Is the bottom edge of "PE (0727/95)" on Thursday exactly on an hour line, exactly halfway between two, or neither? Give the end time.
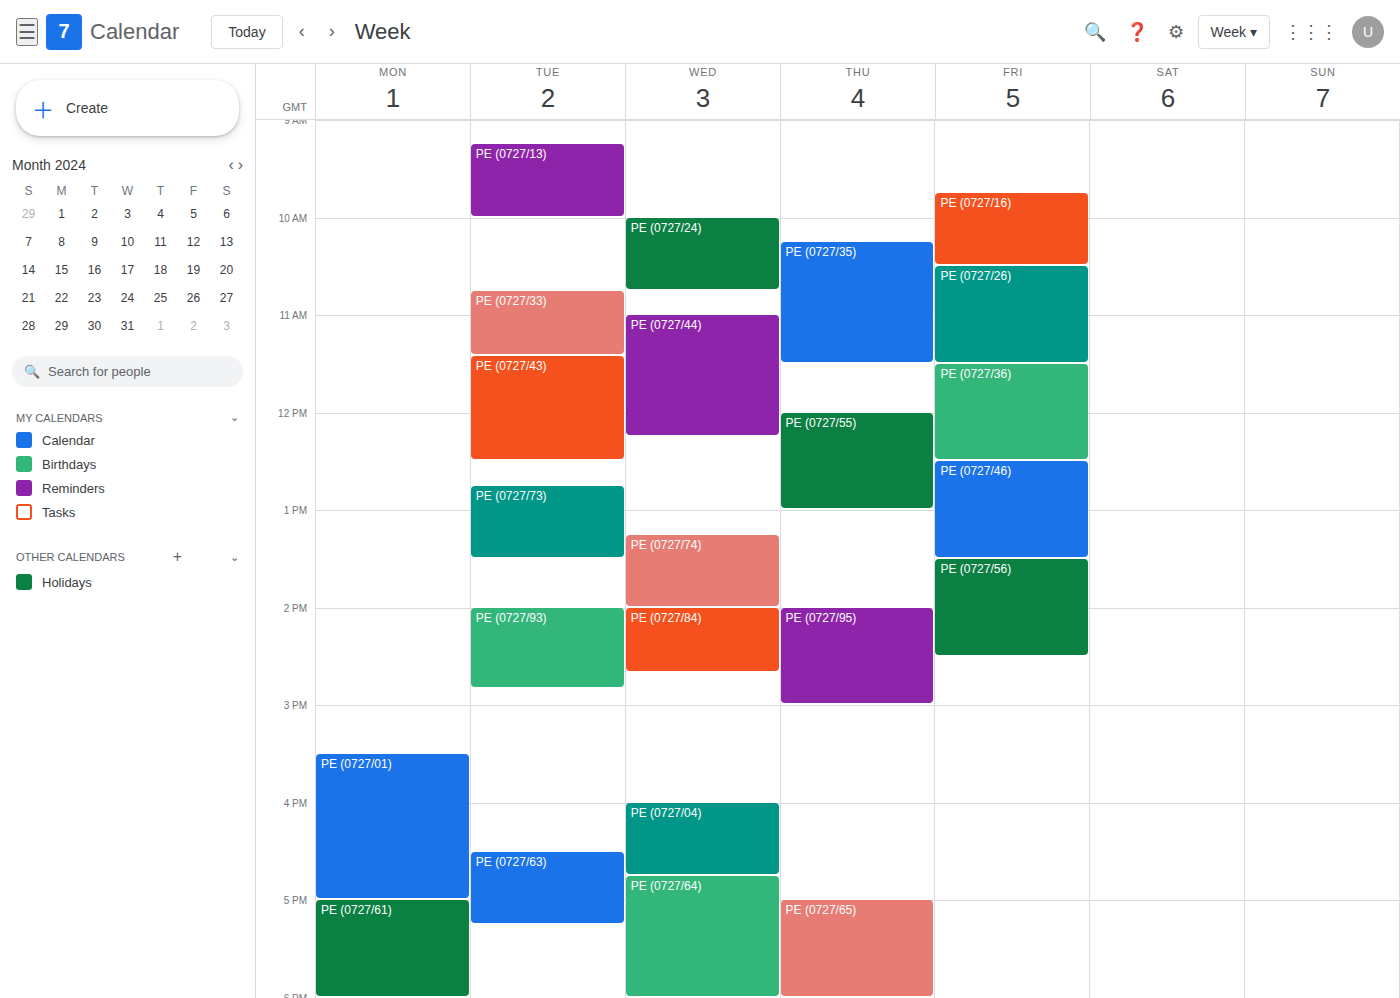
3:00 PM -- exactly on the 3 PM line.